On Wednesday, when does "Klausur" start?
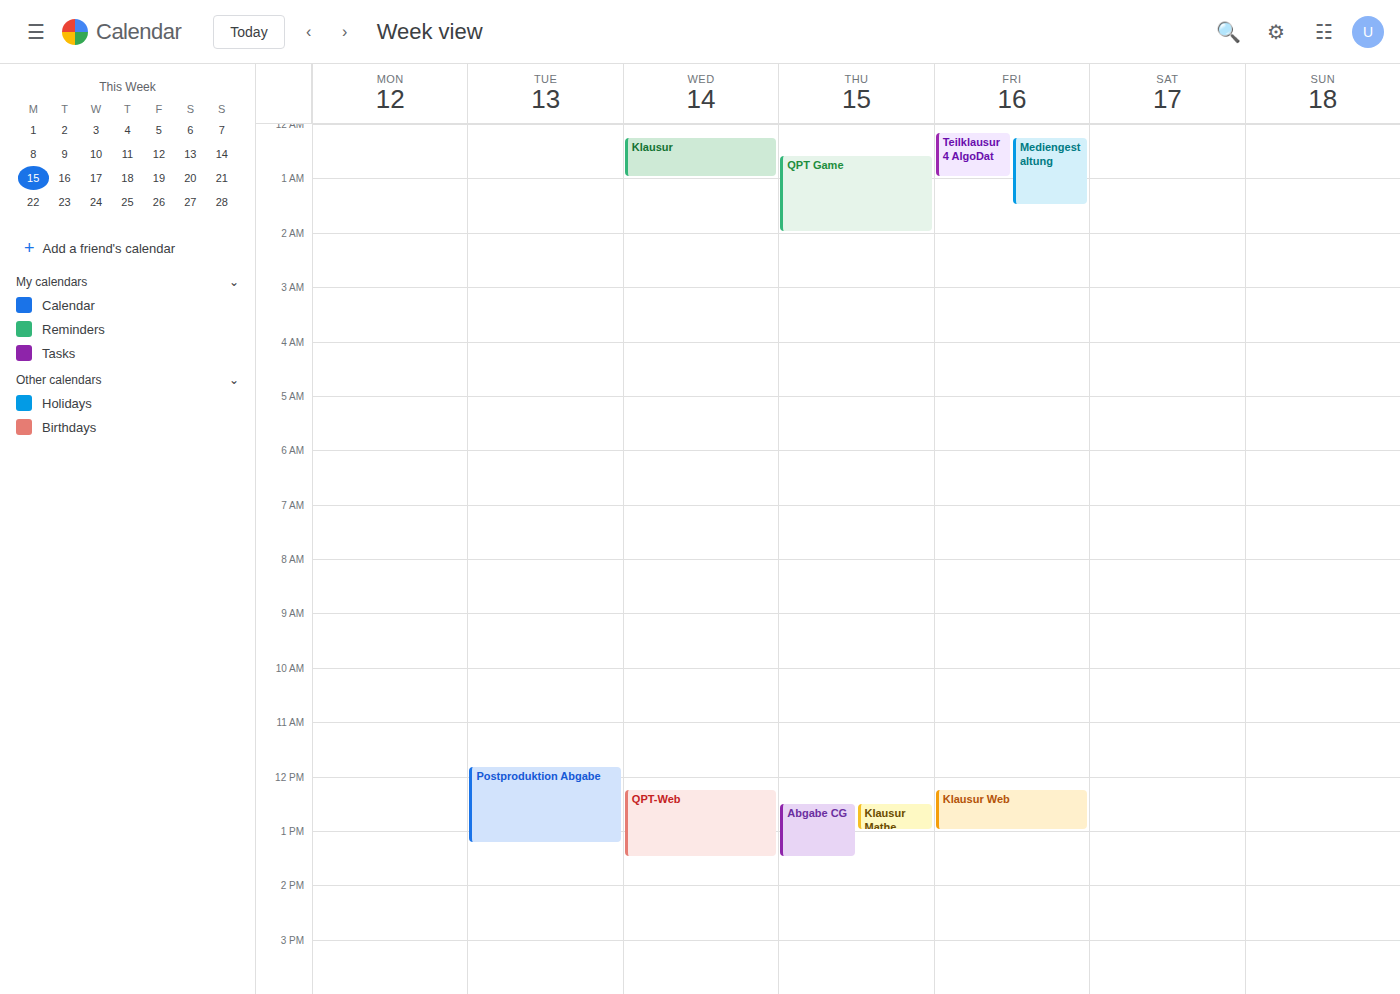
00:15